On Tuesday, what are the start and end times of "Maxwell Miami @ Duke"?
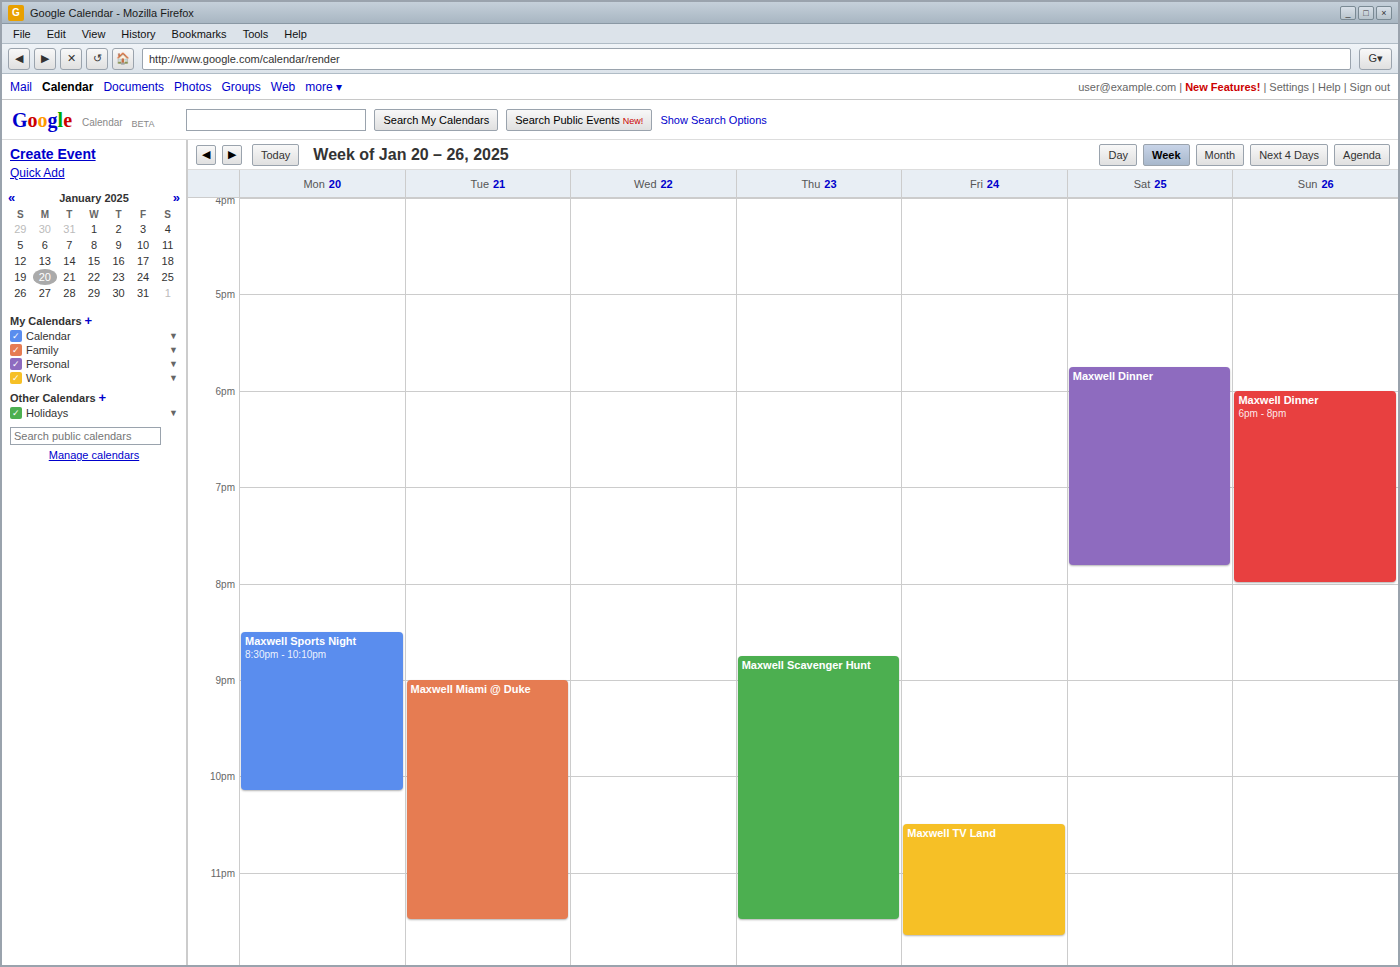
9:00 PM to 11:30 PM